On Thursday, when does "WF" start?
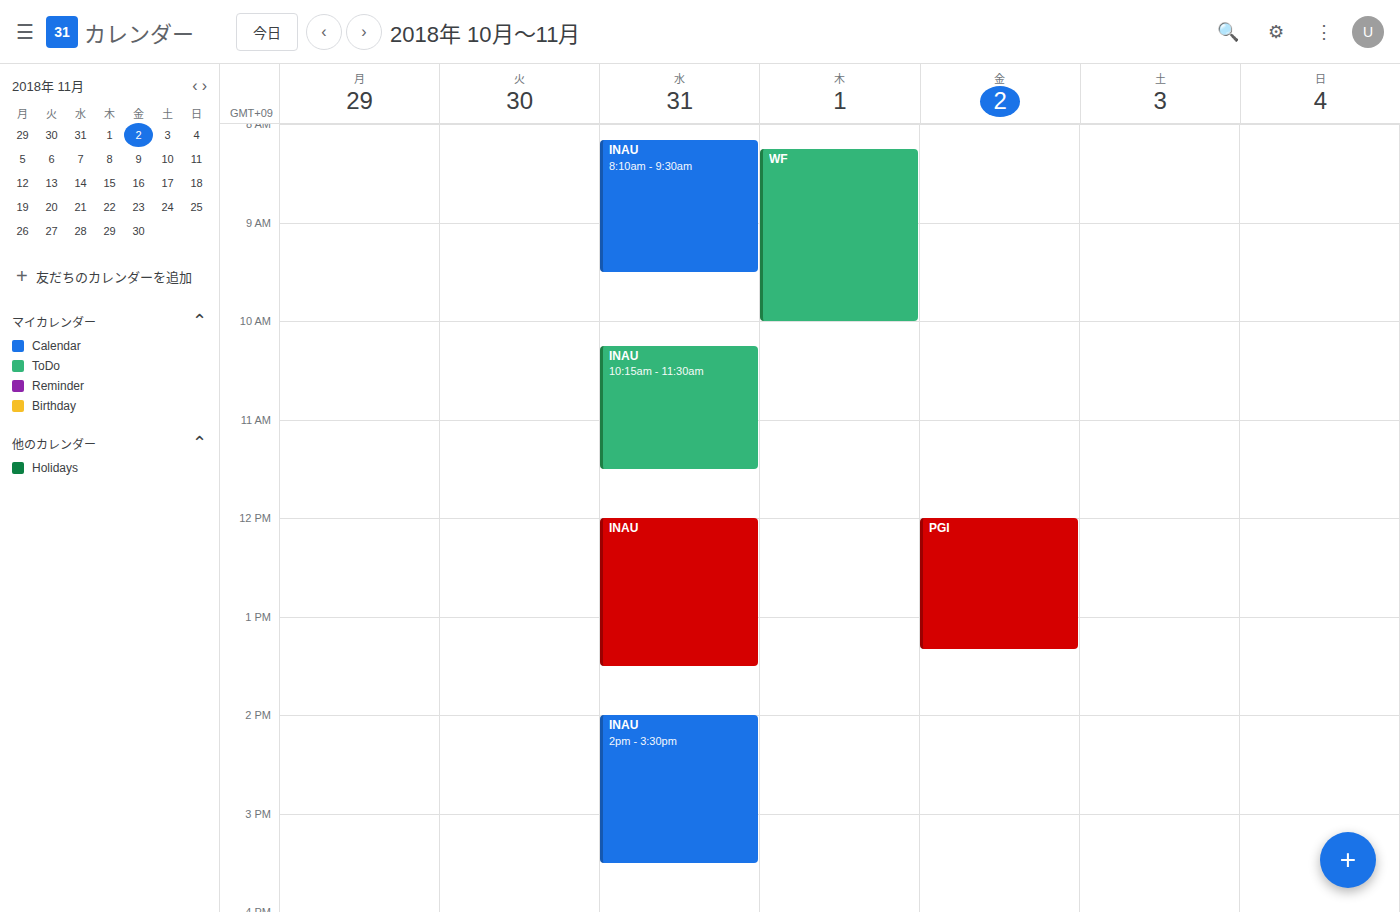
8:15 AM